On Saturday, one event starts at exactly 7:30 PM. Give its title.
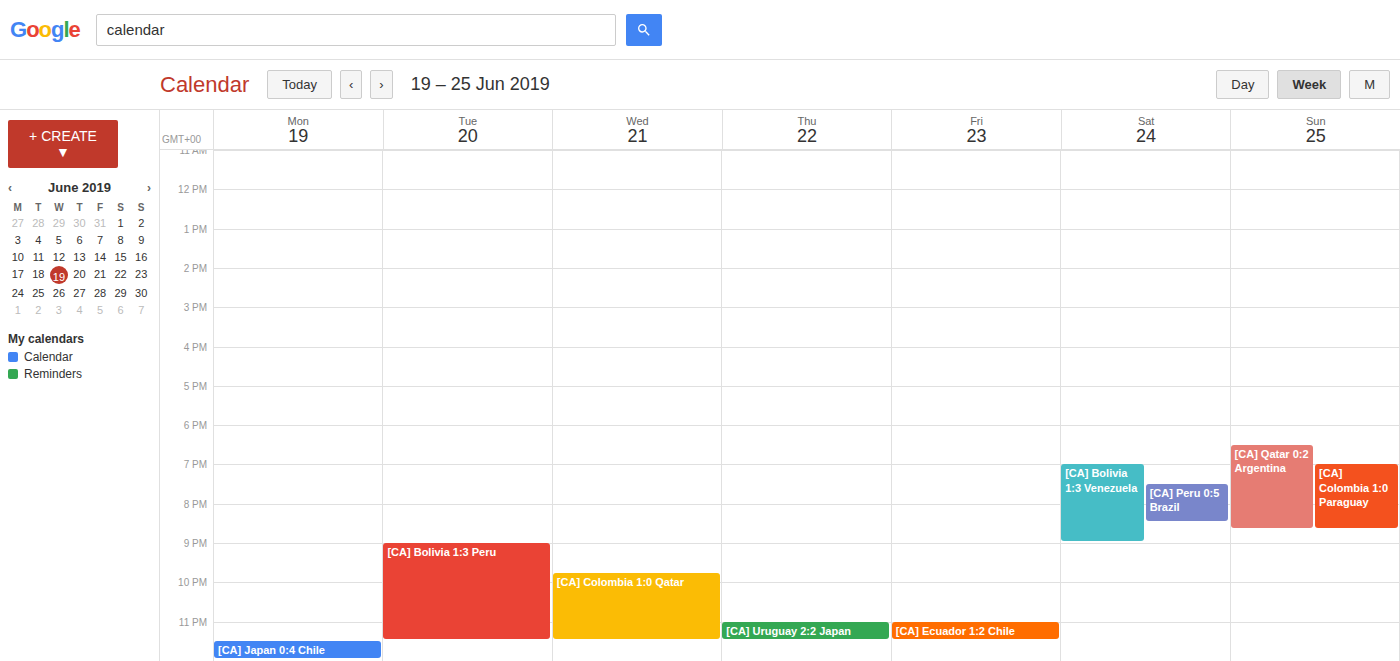
"[CA] Peru 0:5 Brazil"